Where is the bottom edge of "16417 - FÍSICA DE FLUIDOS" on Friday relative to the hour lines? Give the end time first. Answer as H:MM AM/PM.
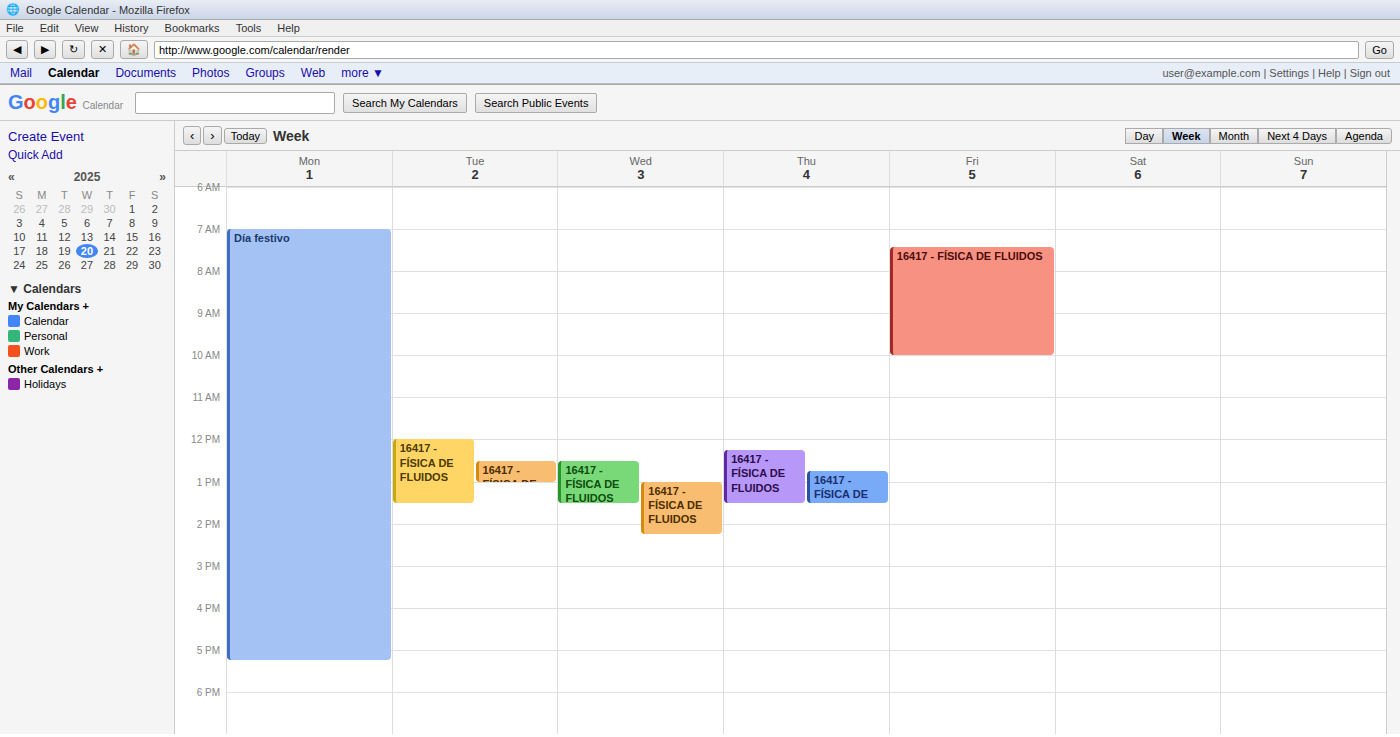
10:00 AM -- exactly on the 10 AM line.